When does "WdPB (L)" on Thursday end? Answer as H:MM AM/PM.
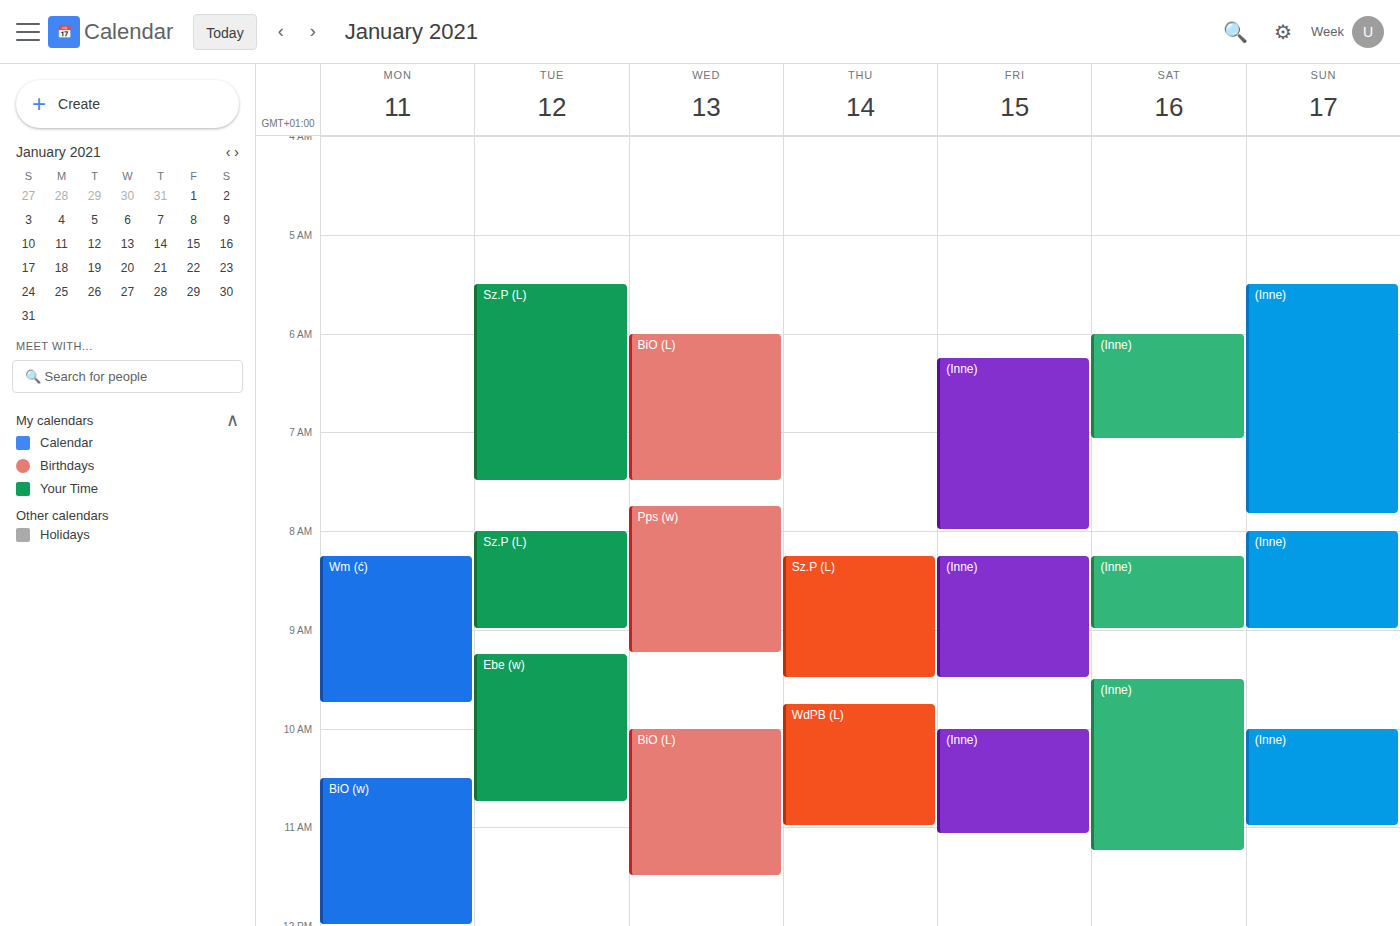
11:00 AM